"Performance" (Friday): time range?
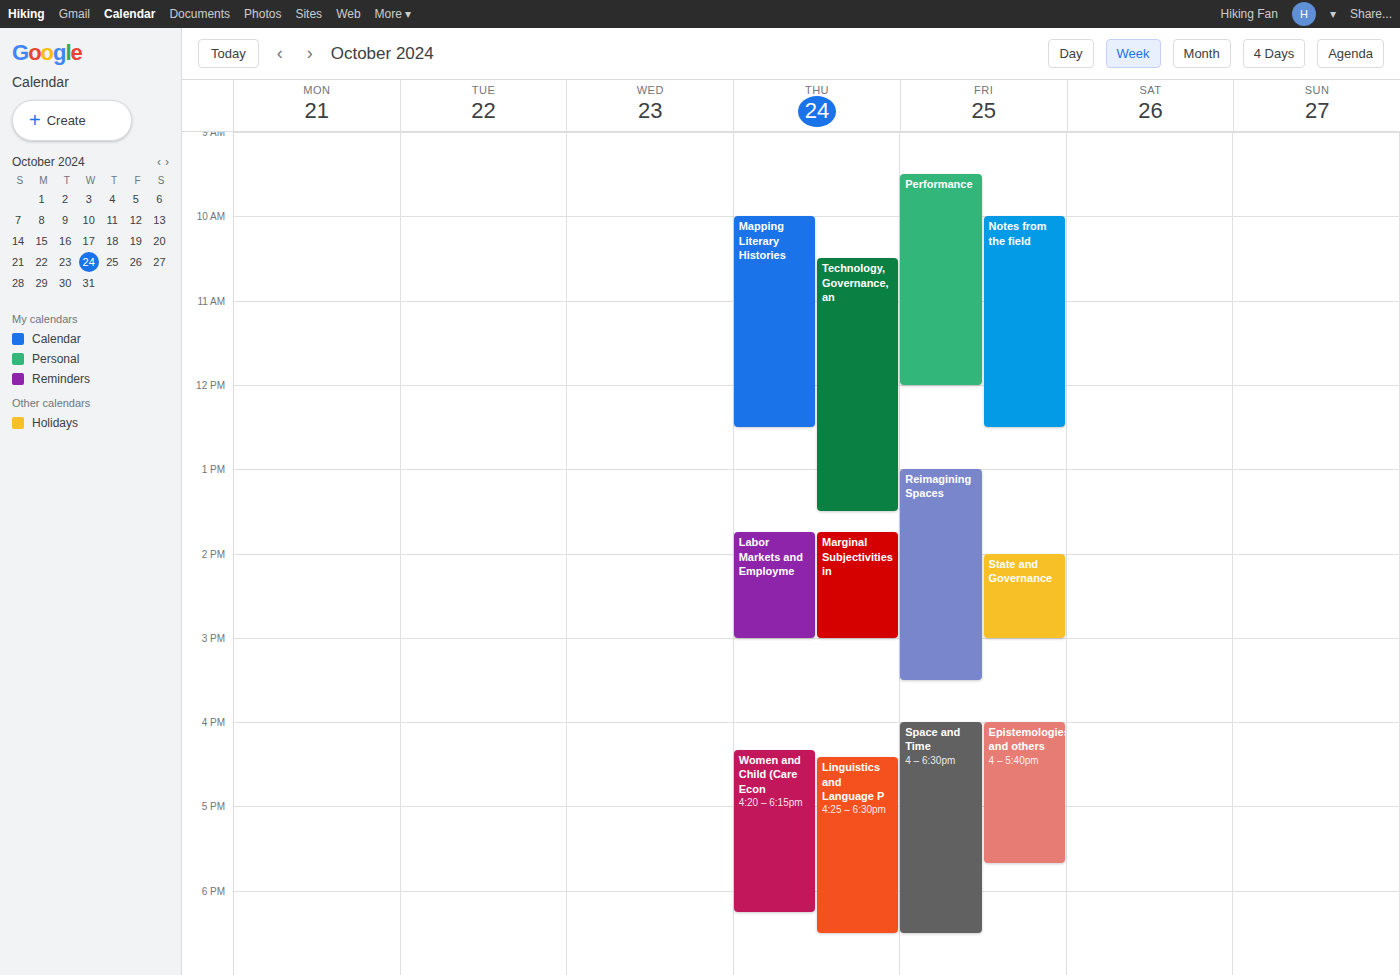
9:30 AM to 12:00 PM